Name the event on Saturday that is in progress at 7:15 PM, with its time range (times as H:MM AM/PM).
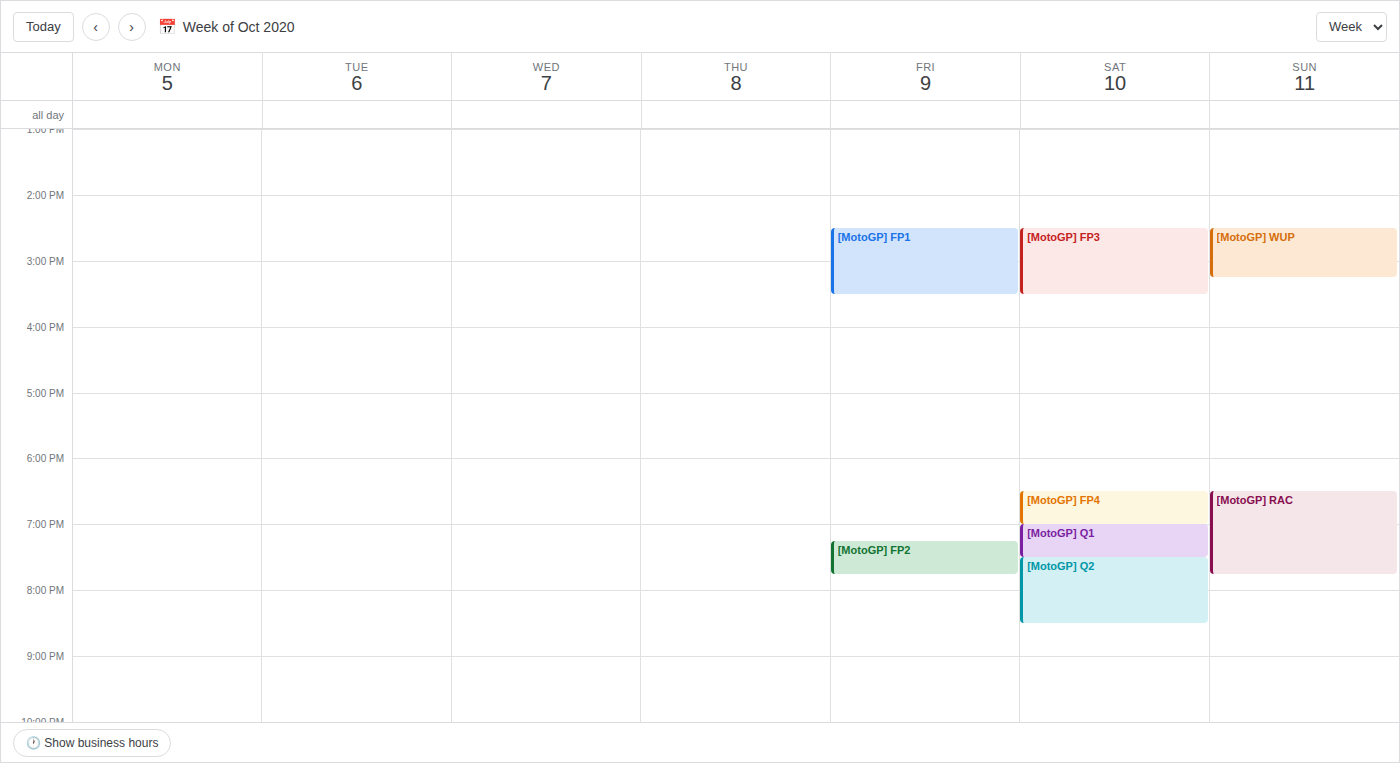
"[MotoGP] Q1", 7:00 PM to 7:30 PM